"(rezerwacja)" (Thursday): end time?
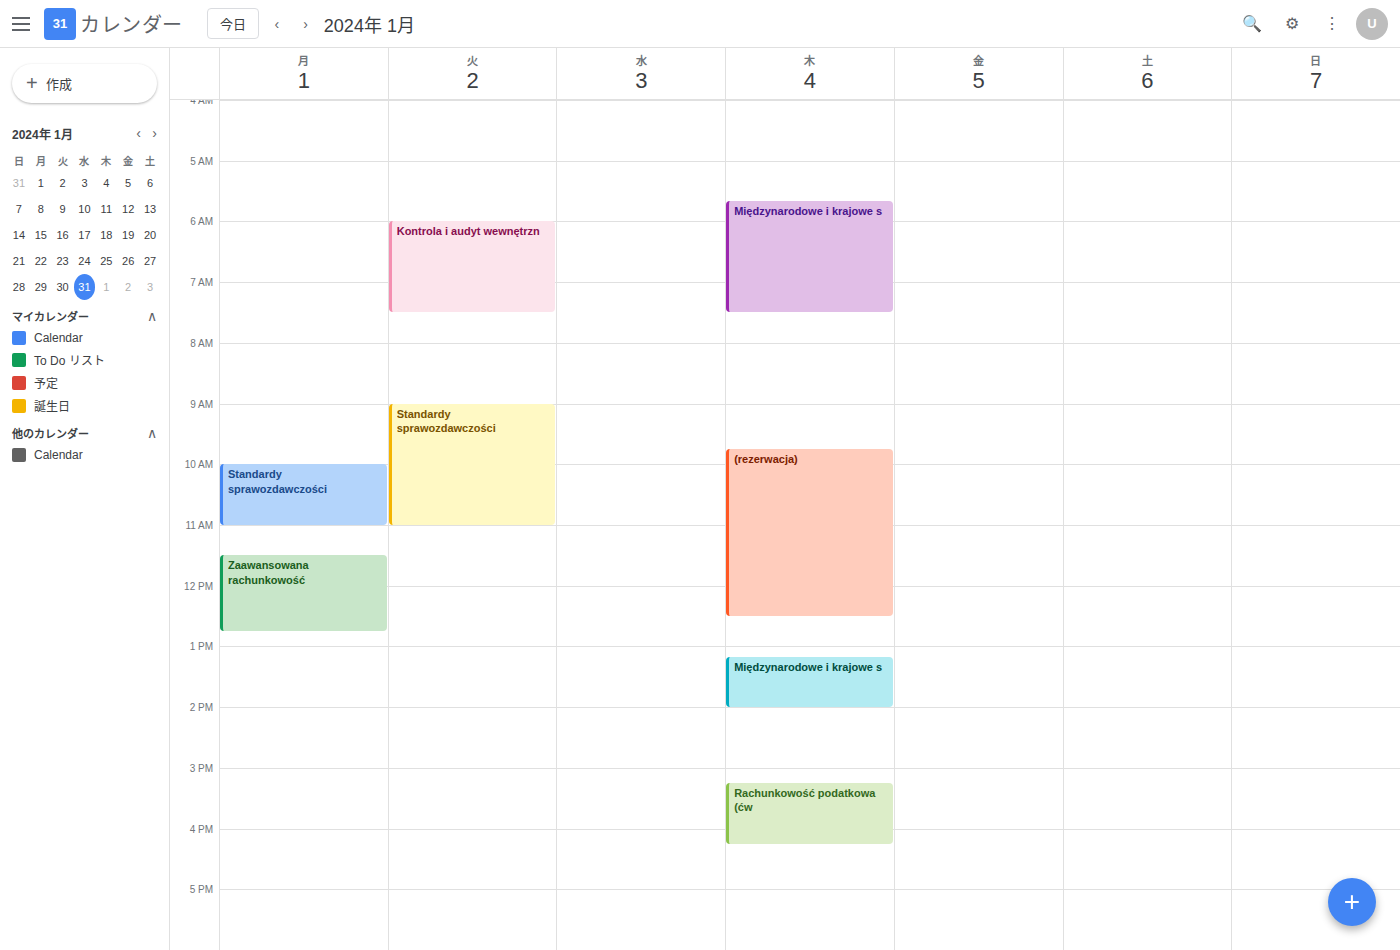
12:30 PM